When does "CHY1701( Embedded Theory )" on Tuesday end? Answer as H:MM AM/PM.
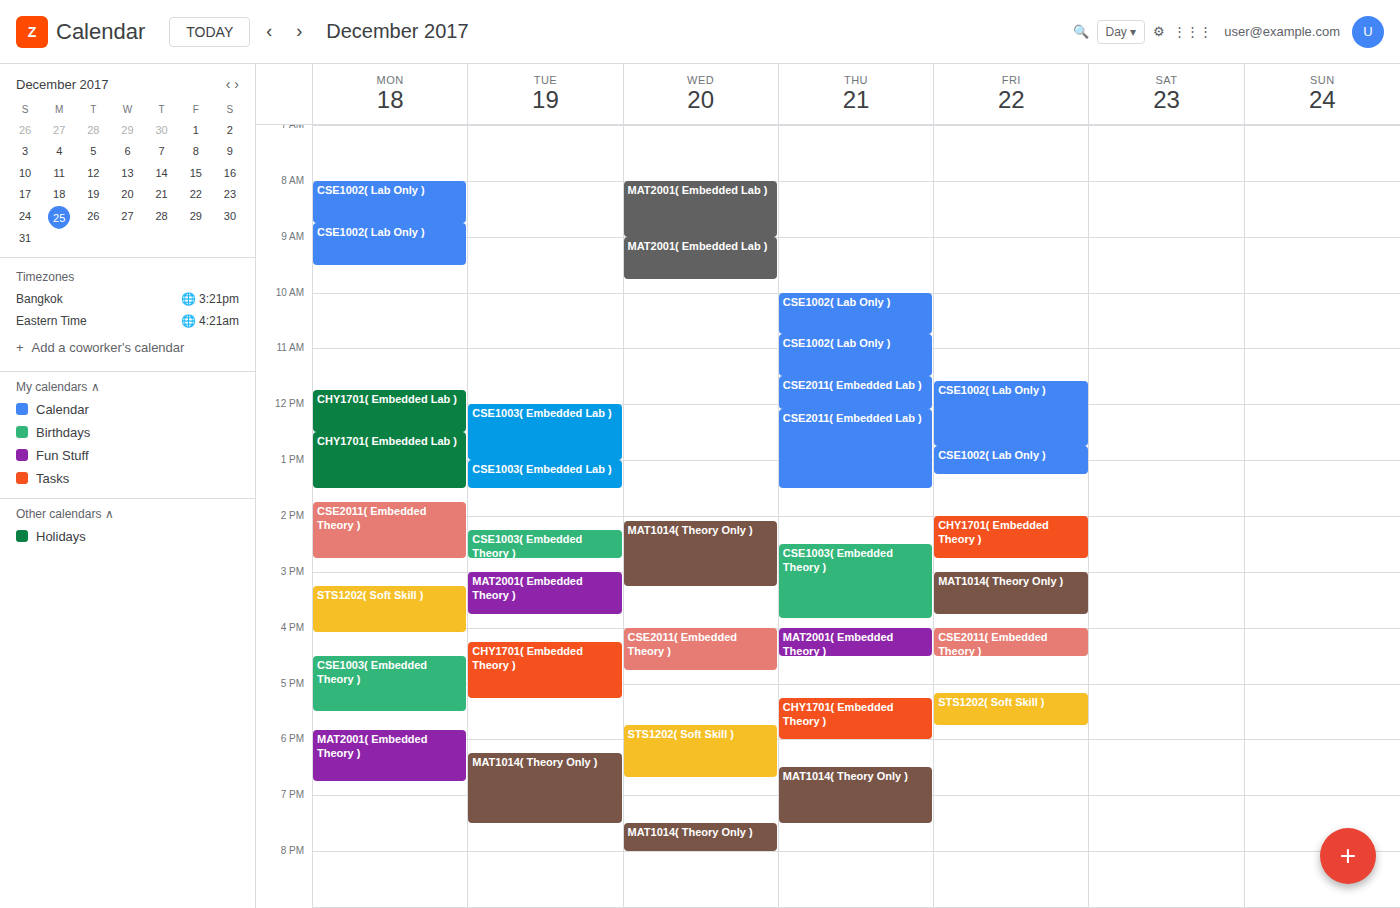
5:15 PM